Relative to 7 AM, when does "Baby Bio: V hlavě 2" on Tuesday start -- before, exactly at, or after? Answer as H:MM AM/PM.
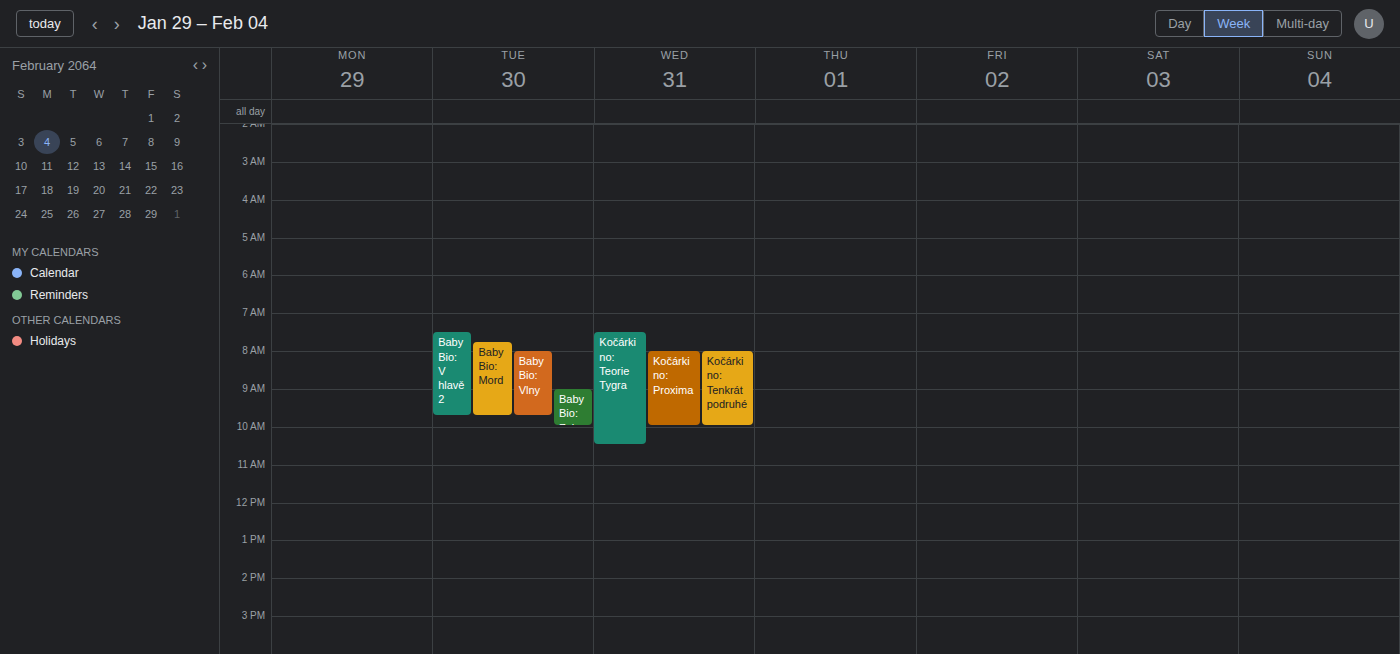
7:30 AM -- after 7 AM, 30 minutes below the 7 AM line.